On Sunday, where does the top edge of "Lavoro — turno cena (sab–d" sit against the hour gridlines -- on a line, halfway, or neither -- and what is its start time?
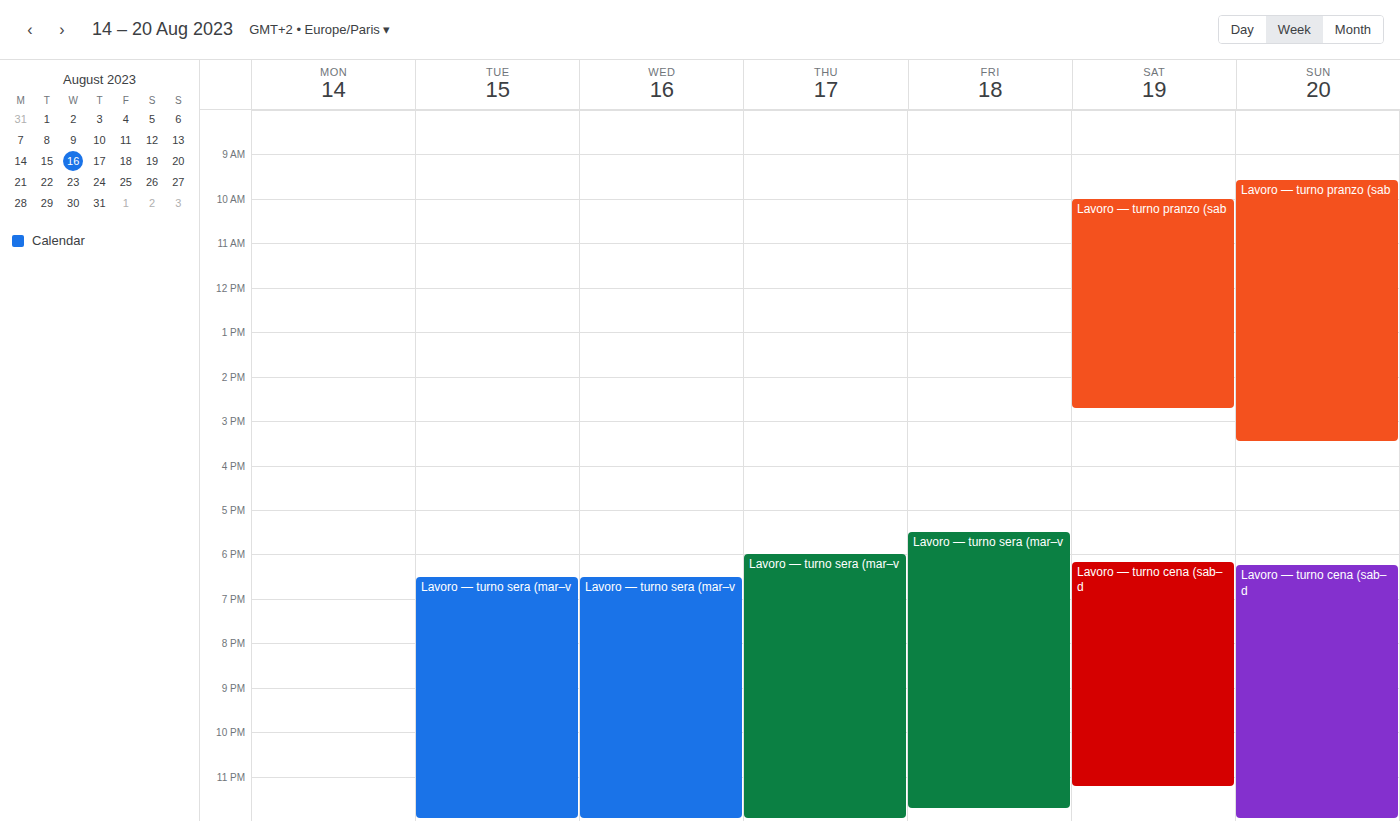
6:15 PM -- neither: a quarter of the way from the 6 PM line to the 7 PM line.